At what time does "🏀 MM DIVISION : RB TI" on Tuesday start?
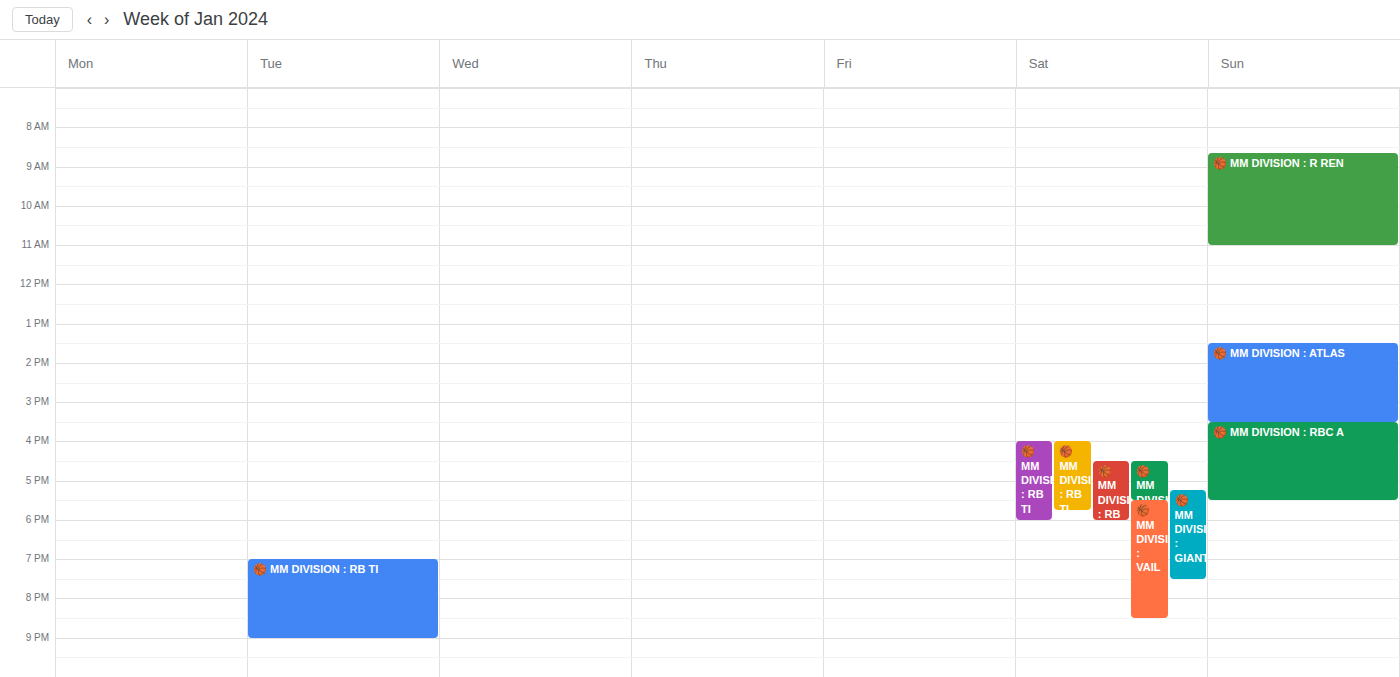
7:00 PM